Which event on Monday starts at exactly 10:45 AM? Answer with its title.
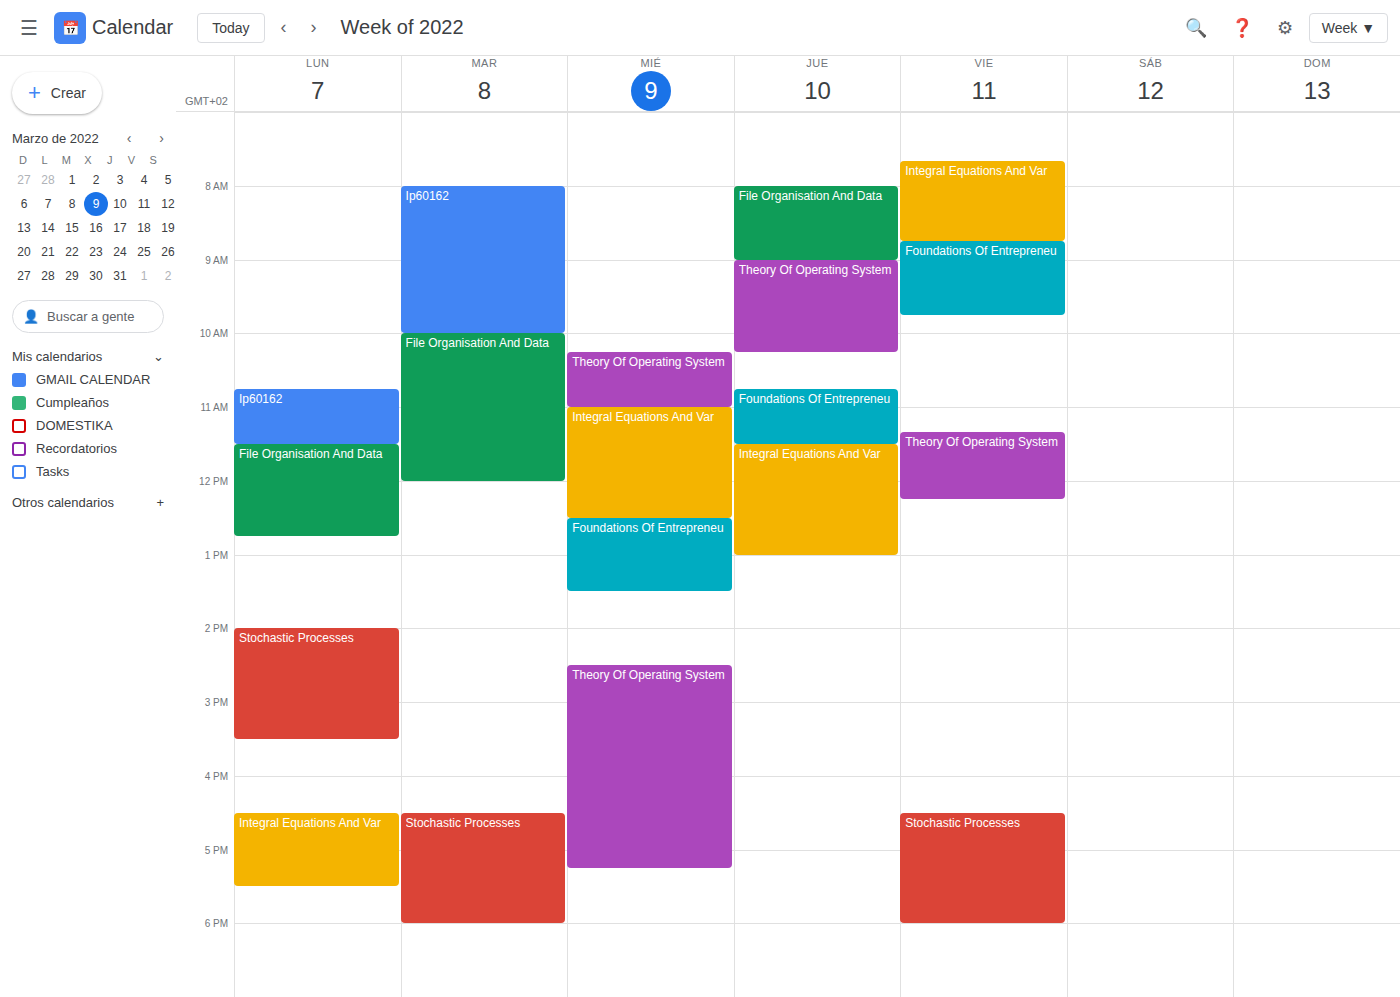
"Ip60162"